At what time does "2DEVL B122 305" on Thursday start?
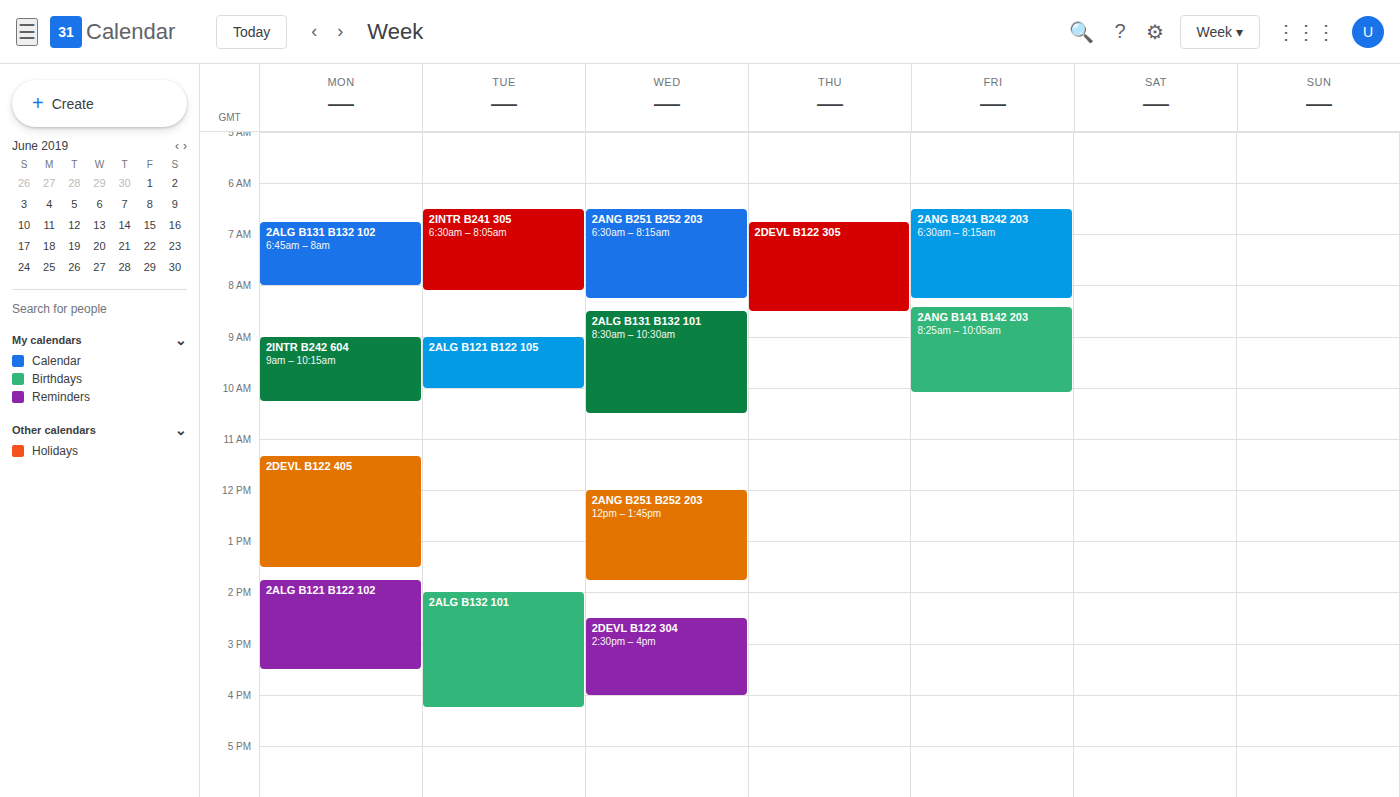
06:45